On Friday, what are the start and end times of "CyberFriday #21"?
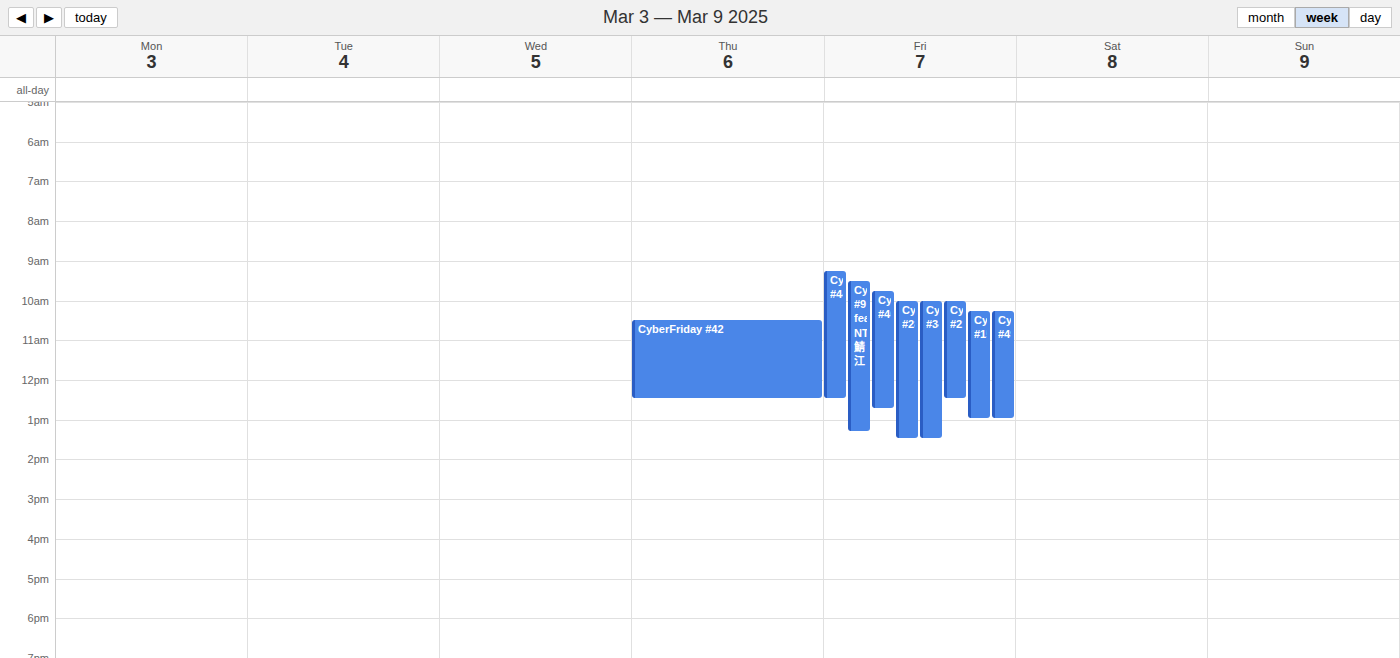
10:00 AM to 12:30 PM